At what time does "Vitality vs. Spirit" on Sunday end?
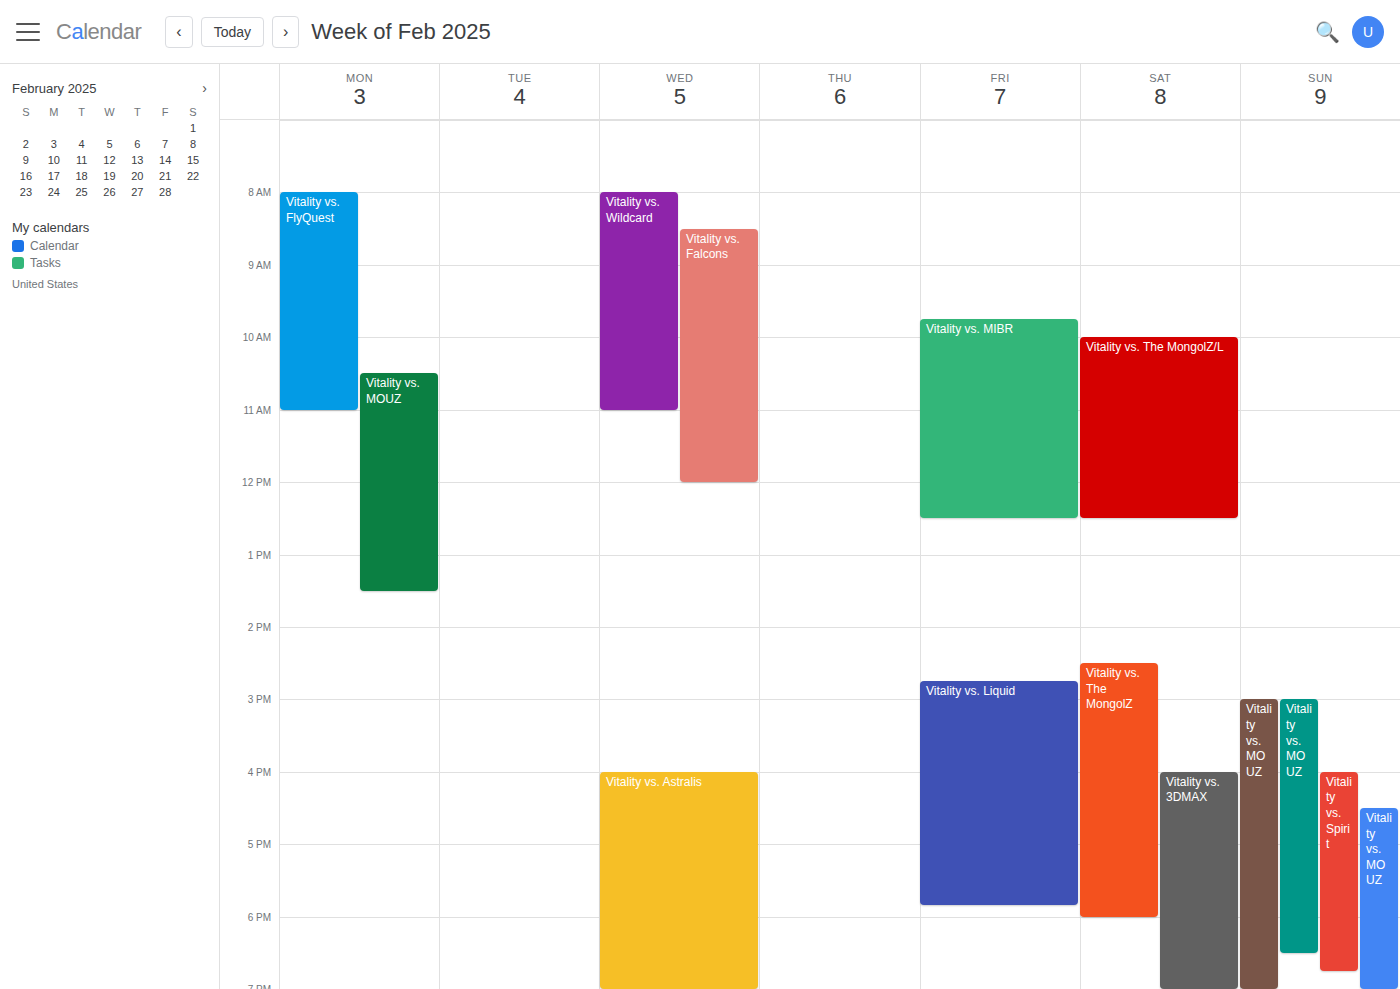
6:45 PM